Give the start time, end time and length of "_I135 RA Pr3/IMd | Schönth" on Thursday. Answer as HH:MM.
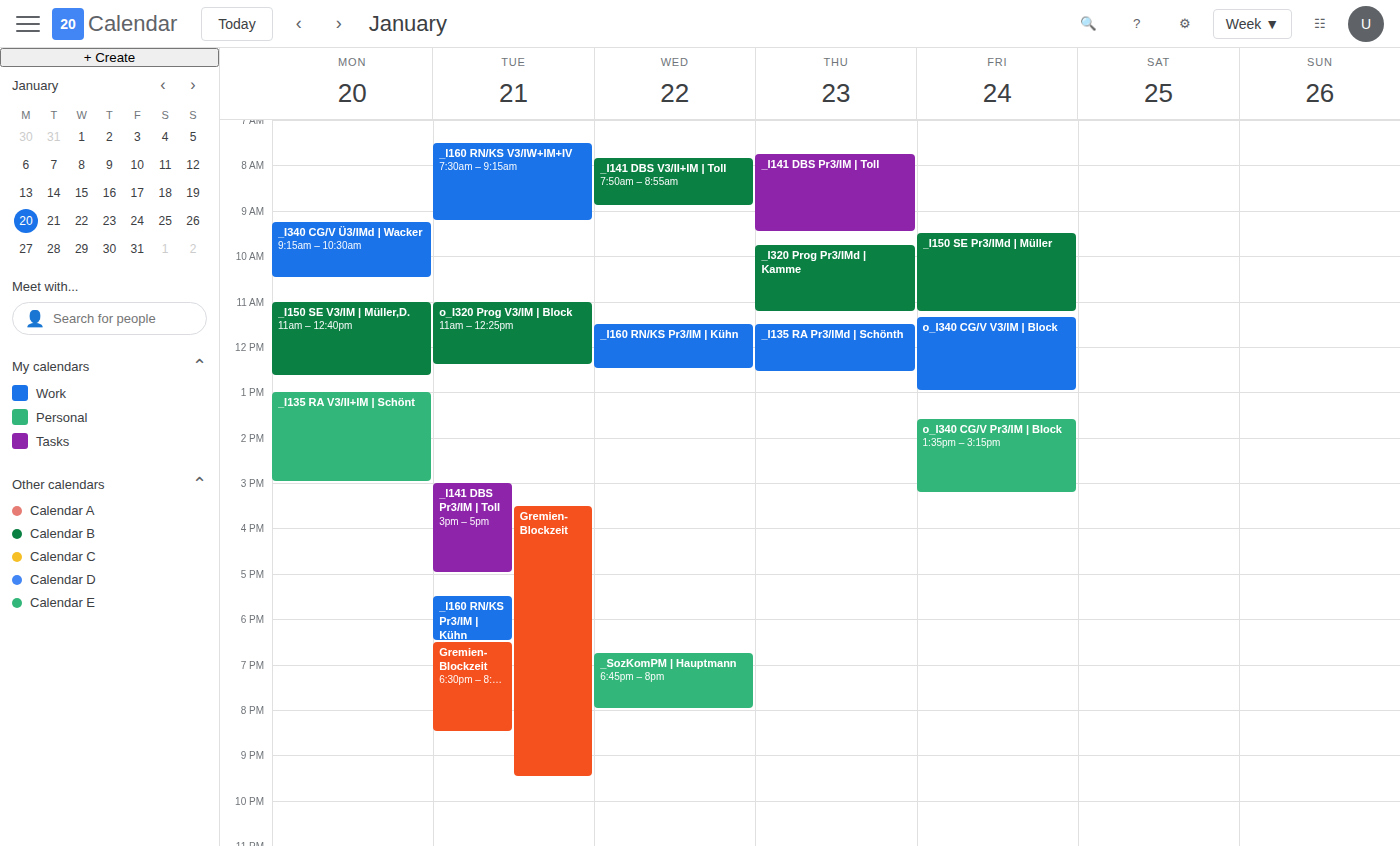
11:30 to 12:35, 1 hour 5 minutes